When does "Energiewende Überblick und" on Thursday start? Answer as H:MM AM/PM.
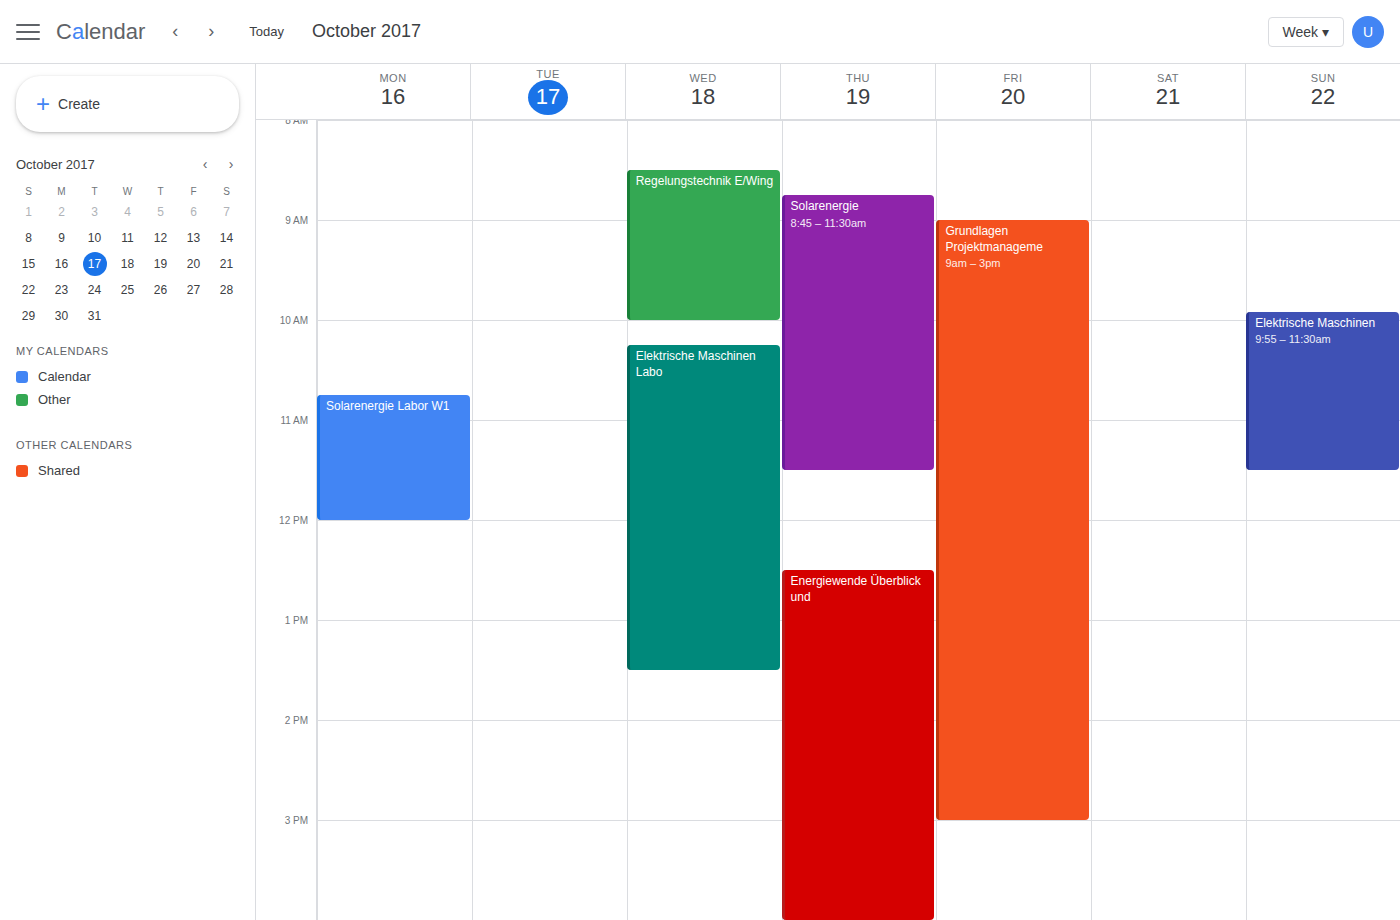
12:30 PM